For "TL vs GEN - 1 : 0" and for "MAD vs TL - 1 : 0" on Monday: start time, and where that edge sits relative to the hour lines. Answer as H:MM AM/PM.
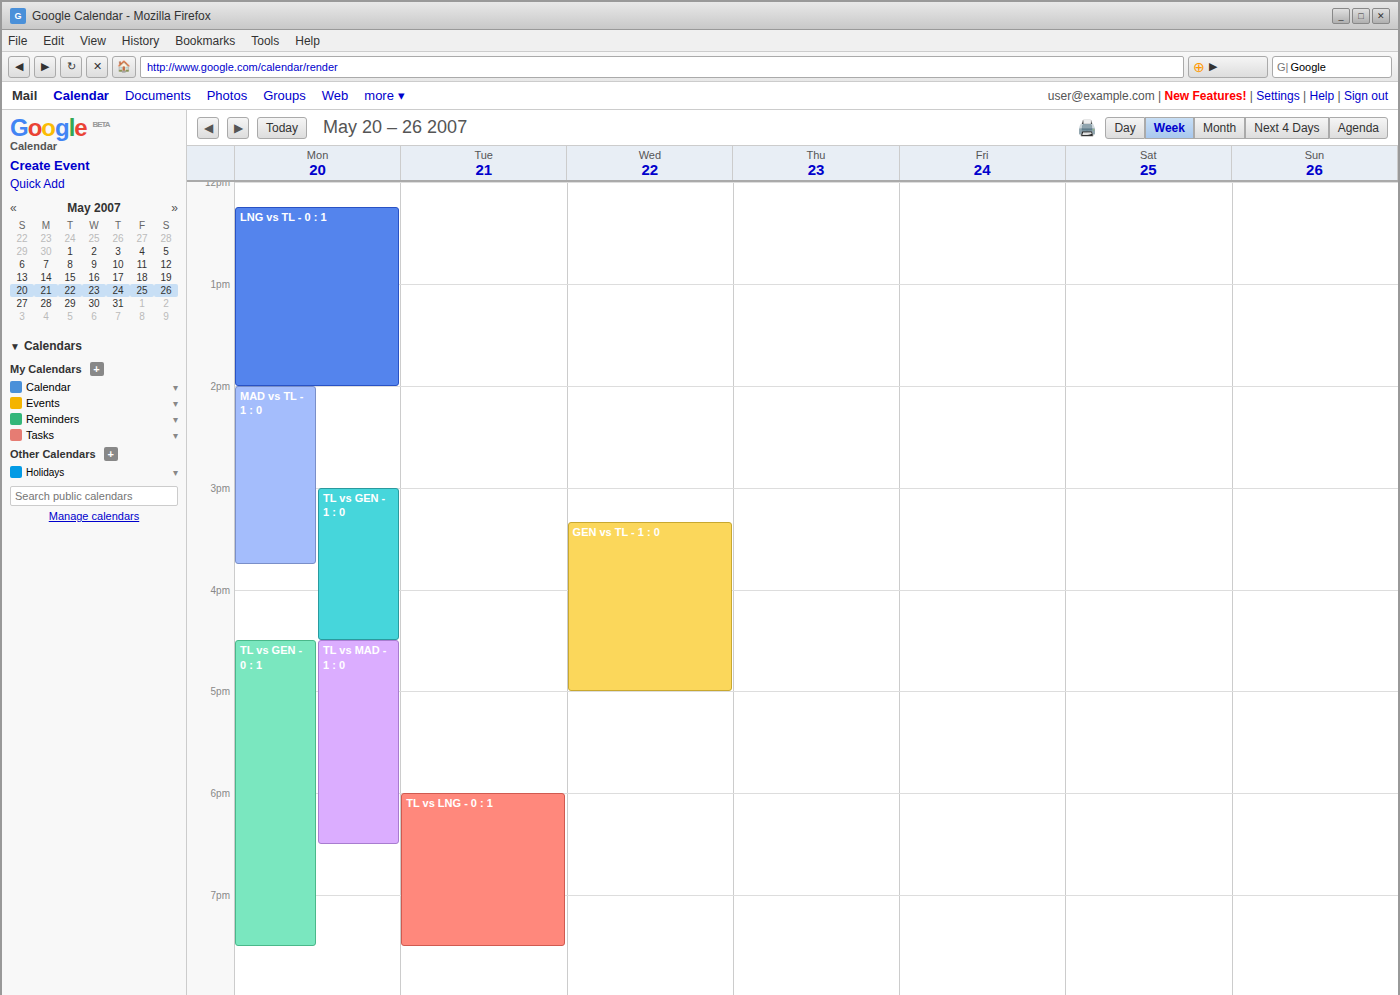
"TL vs GEN - 1 : 0": 3:00 PM, exactly on the 3 PM line. "MAD vs TL - 1 : 0": 2:00 PM, exactly on the 2 PM line.